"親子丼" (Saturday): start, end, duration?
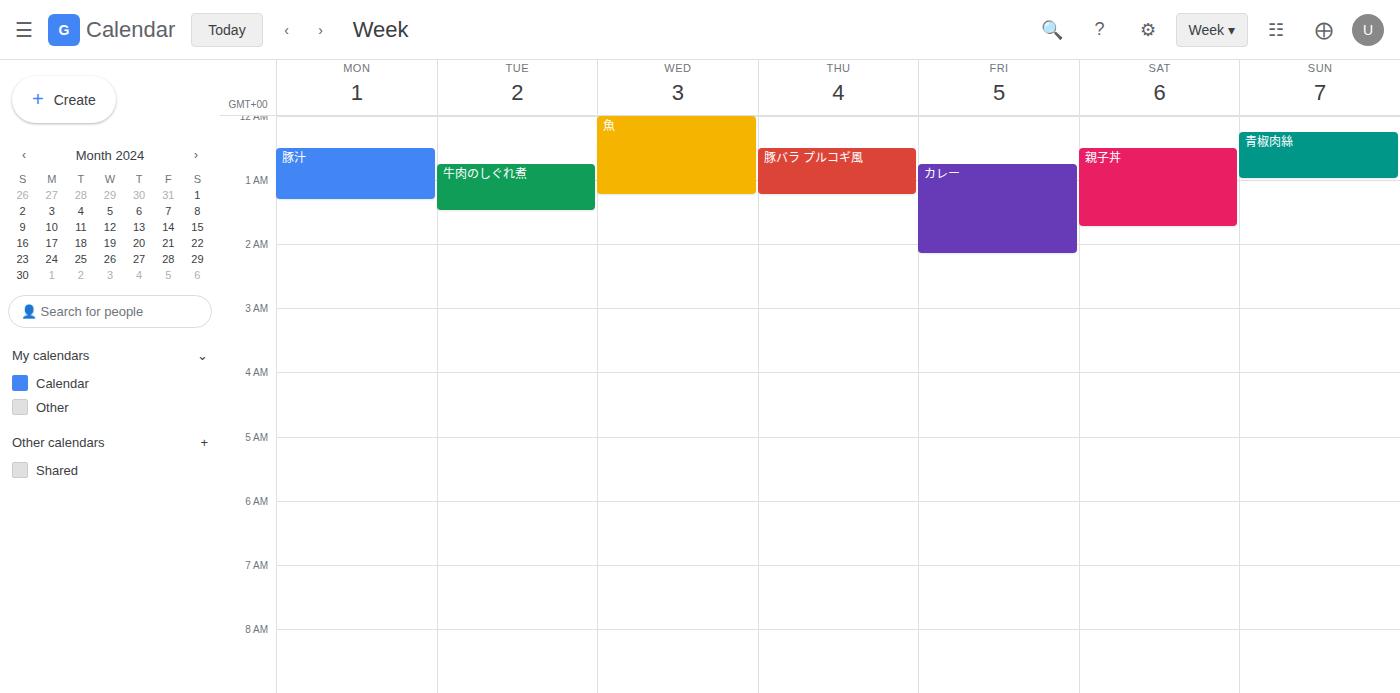
12:30 AM to 1:45 AM, 1 hour 15 minutes